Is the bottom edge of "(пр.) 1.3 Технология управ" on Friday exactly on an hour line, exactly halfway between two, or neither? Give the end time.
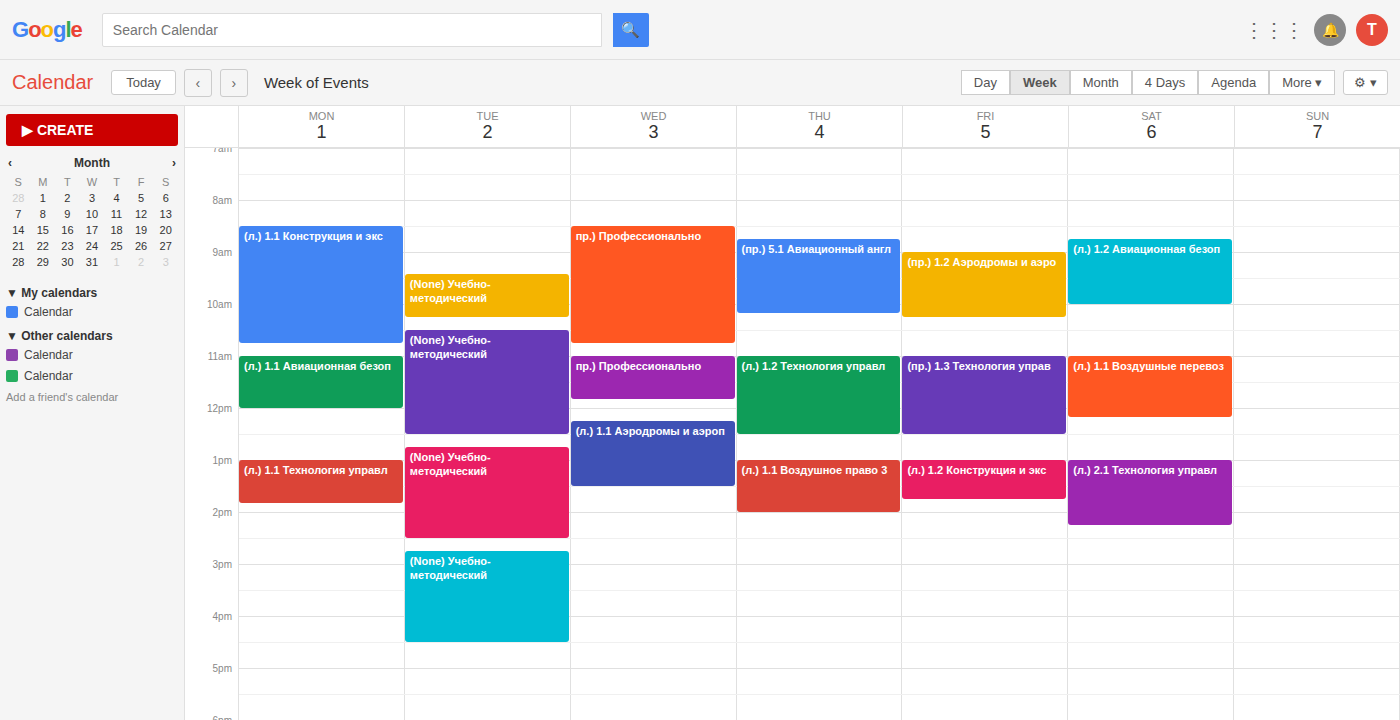
12:30 PM -- halfway between the 12 PM and 1 PM lines.